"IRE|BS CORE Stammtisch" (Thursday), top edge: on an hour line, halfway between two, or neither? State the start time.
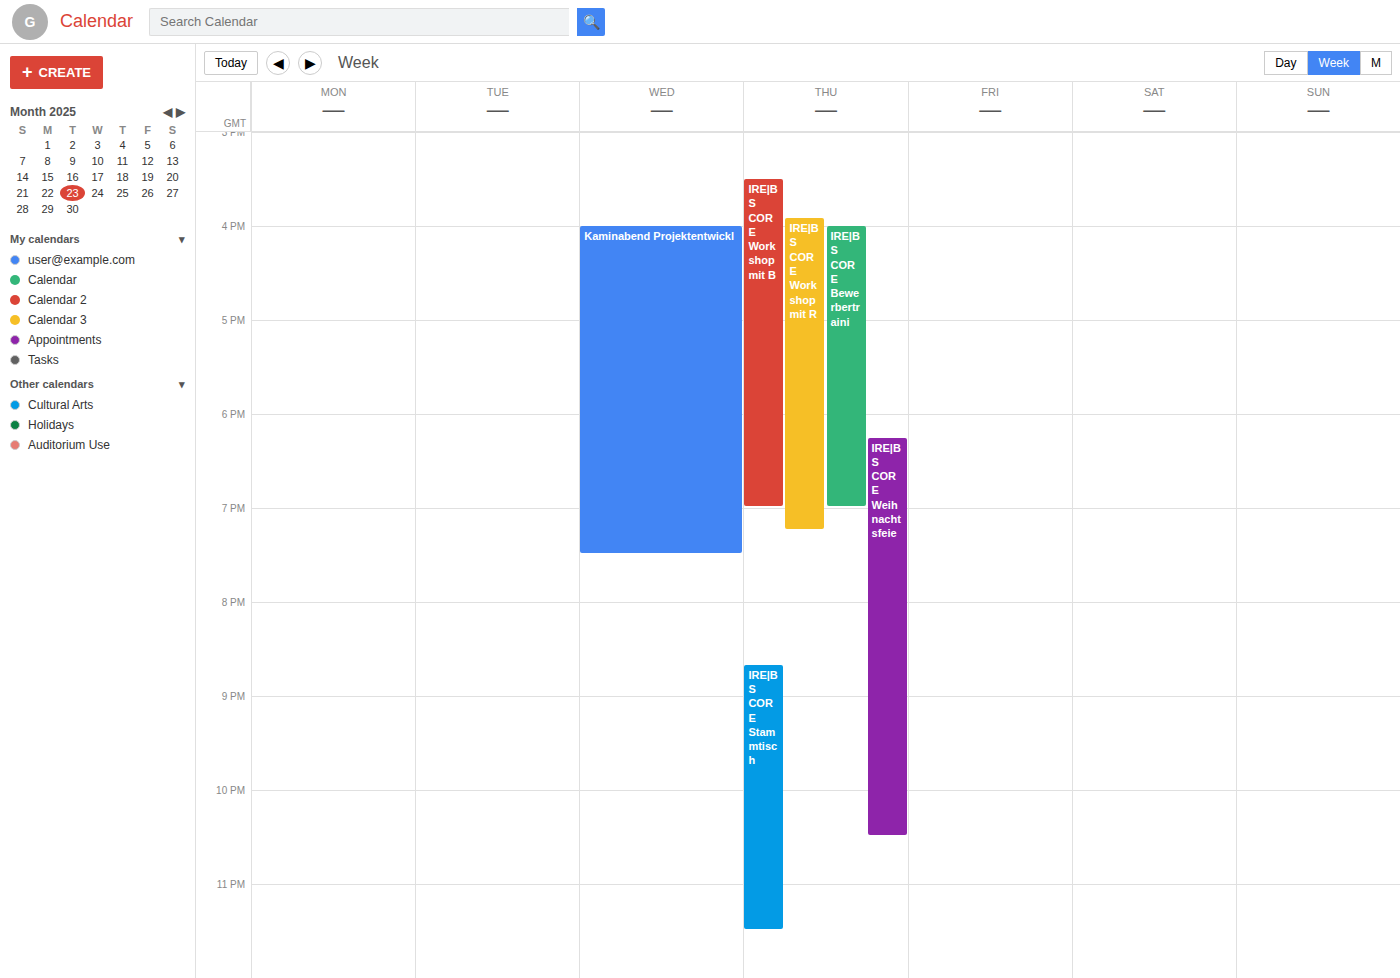
8:40 PM -- neither: 40 minutes below the 8 PM line and 20 minutes above the 9 PM line.